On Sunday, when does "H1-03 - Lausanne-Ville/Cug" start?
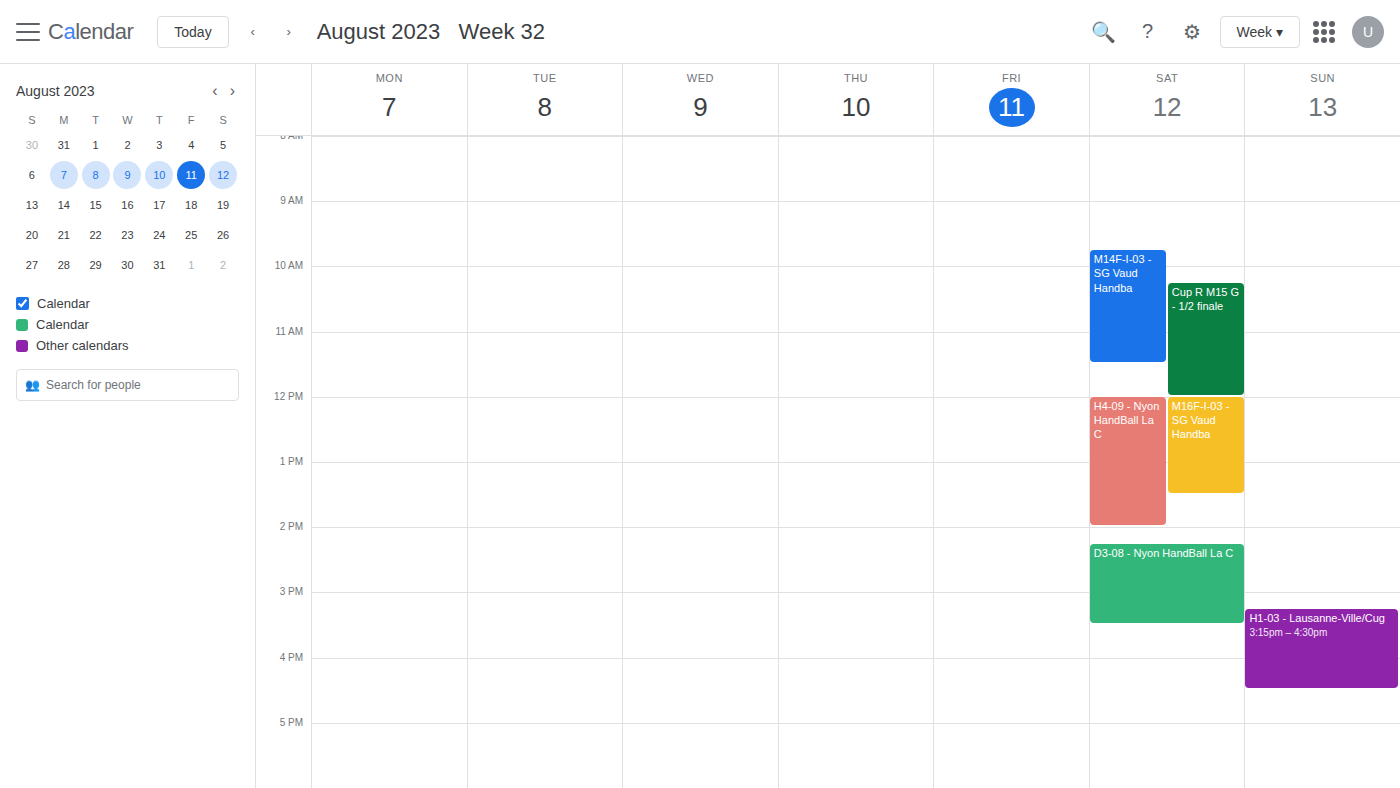
3:15 PM